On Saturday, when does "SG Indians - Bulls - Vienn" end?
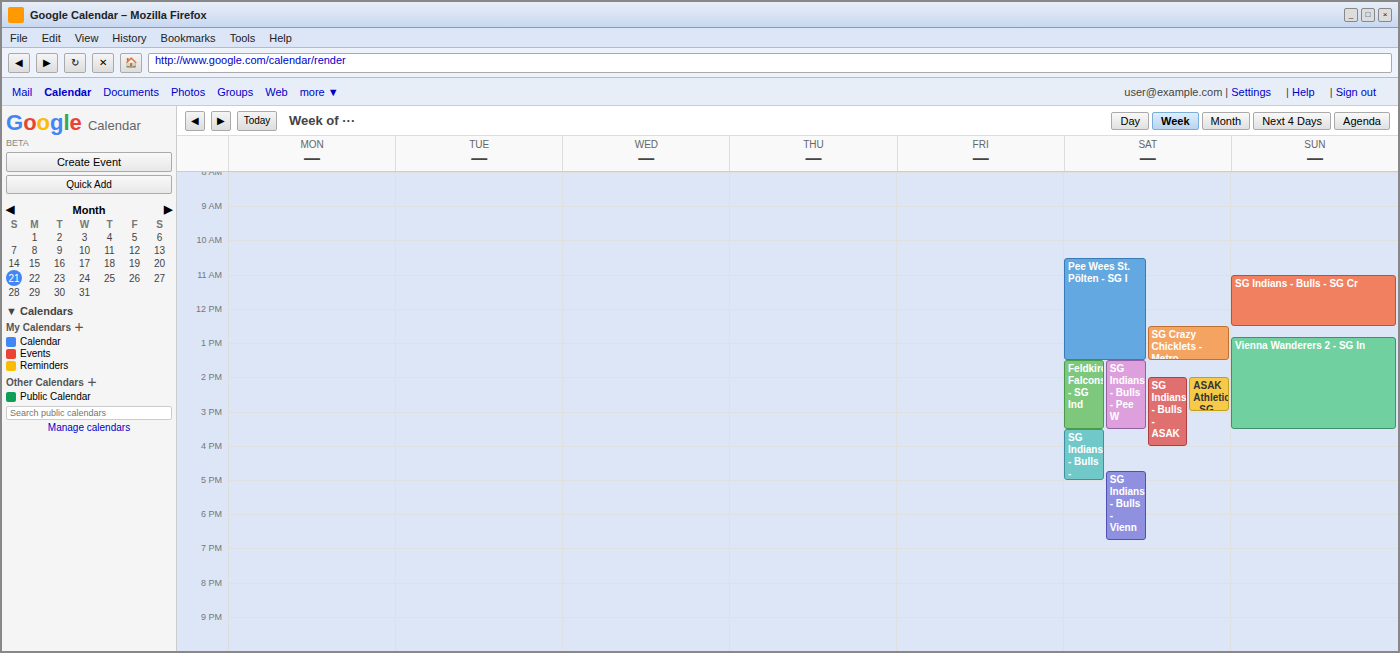
6:45 PM